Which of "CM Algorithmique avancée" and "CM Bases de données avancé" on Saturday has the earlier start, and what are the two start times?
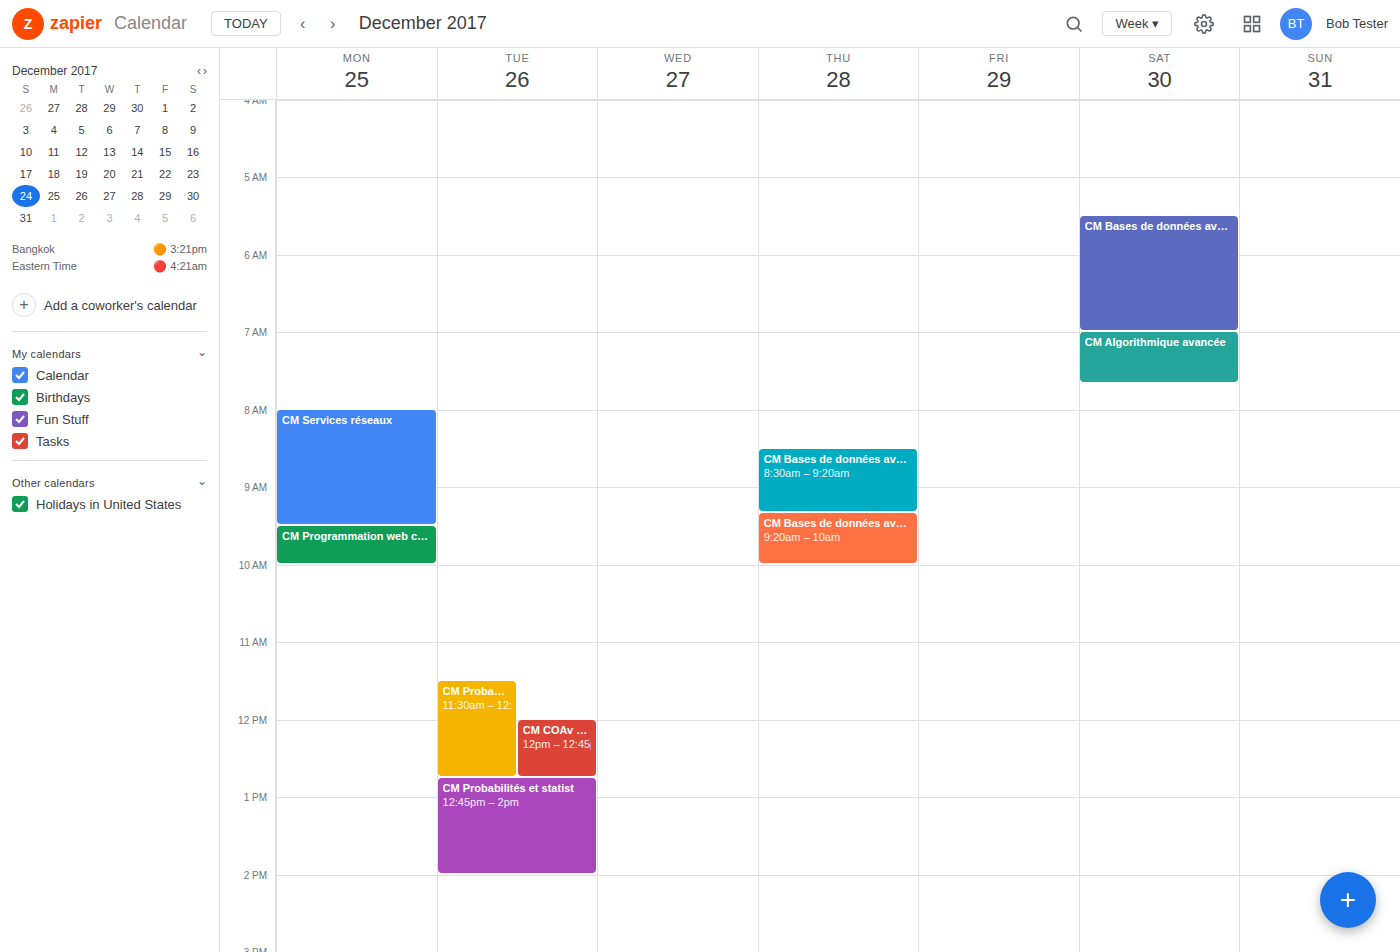
"CM Bases de données avancé" 05:30; "CM Algorithmique avancée" 07:00.